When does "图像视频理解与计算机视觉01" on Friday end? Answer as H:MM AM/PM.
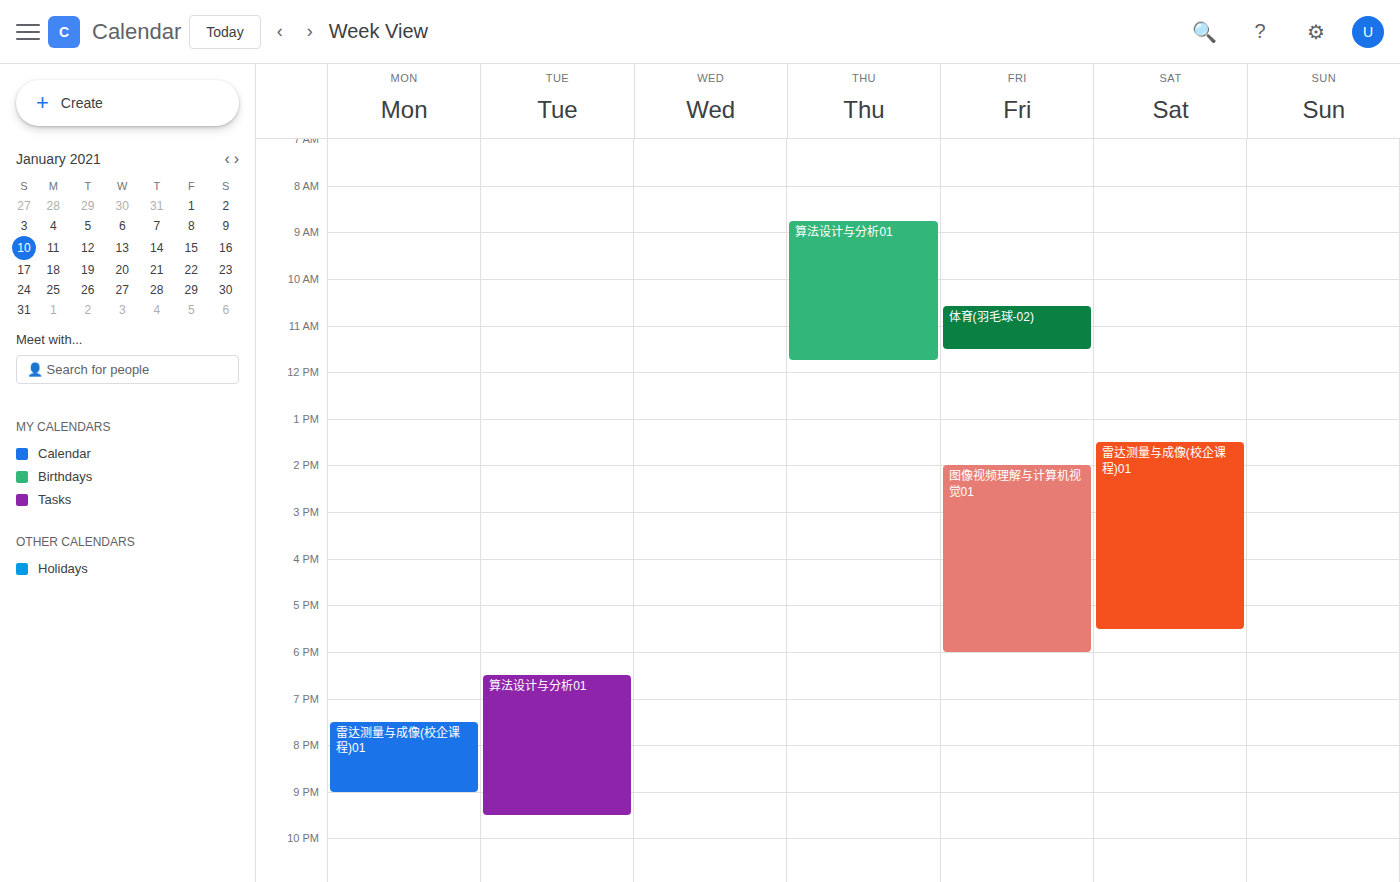
6:00 PM